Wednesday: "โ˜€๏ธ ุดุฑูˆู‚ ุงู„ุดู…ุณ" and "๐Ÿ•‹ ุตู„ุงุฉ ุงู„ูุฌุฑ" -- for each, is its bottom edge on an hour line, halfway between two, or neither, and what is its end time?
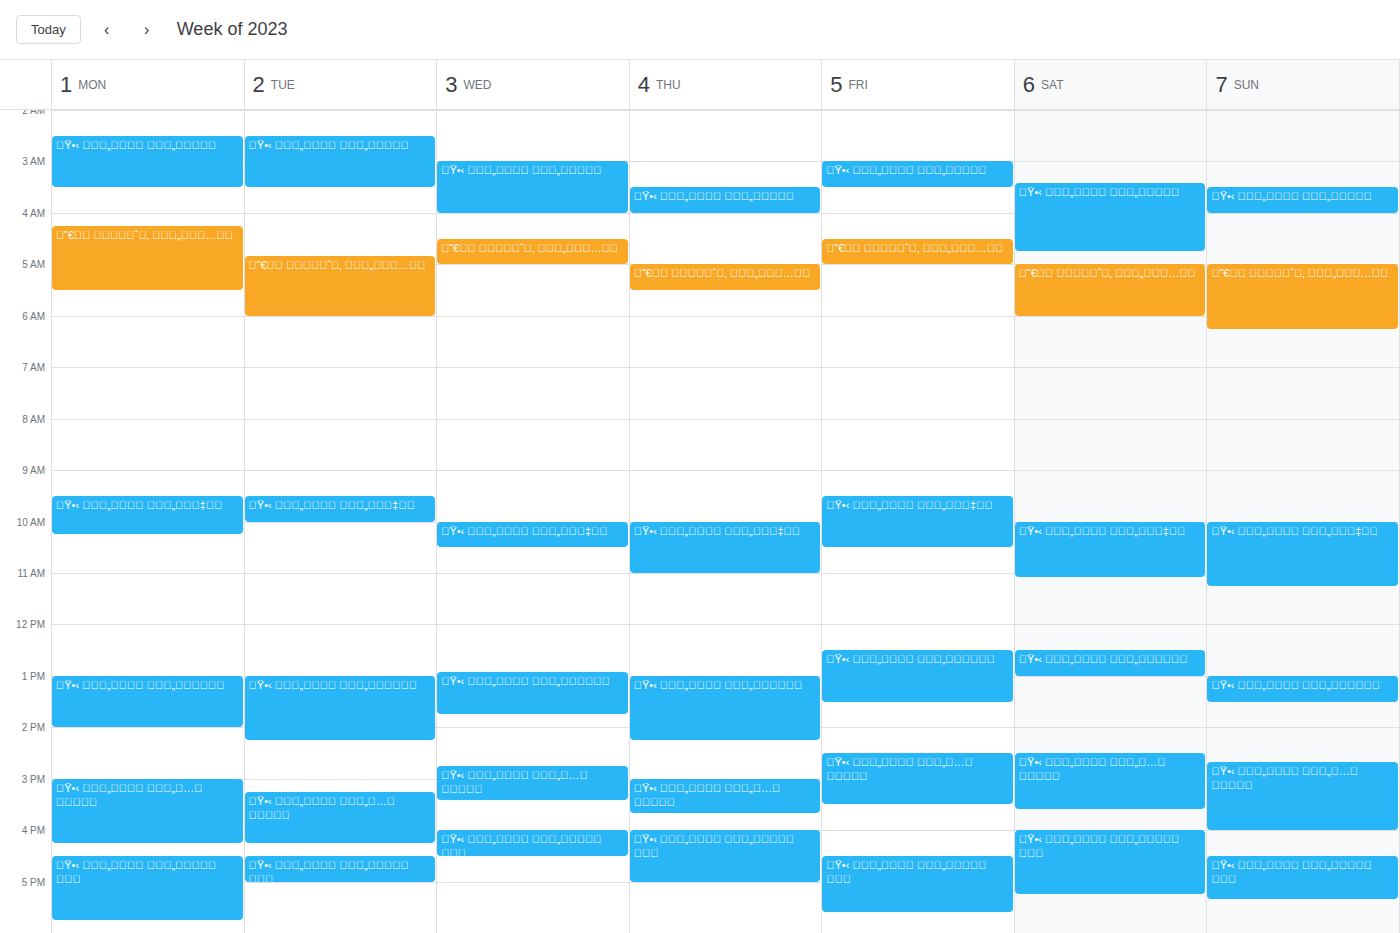
"โ˜€๏ธ ุดุฑูˆู‚ ุงู„ุดู…ุณ": 5:00 AM, exactly on the 5 AM line. "๐Ÿ•‹ ุตู„ุงุฉ ุงู„ูุฌุฑ": 4:00 AM, exactly on the 4 AM line.